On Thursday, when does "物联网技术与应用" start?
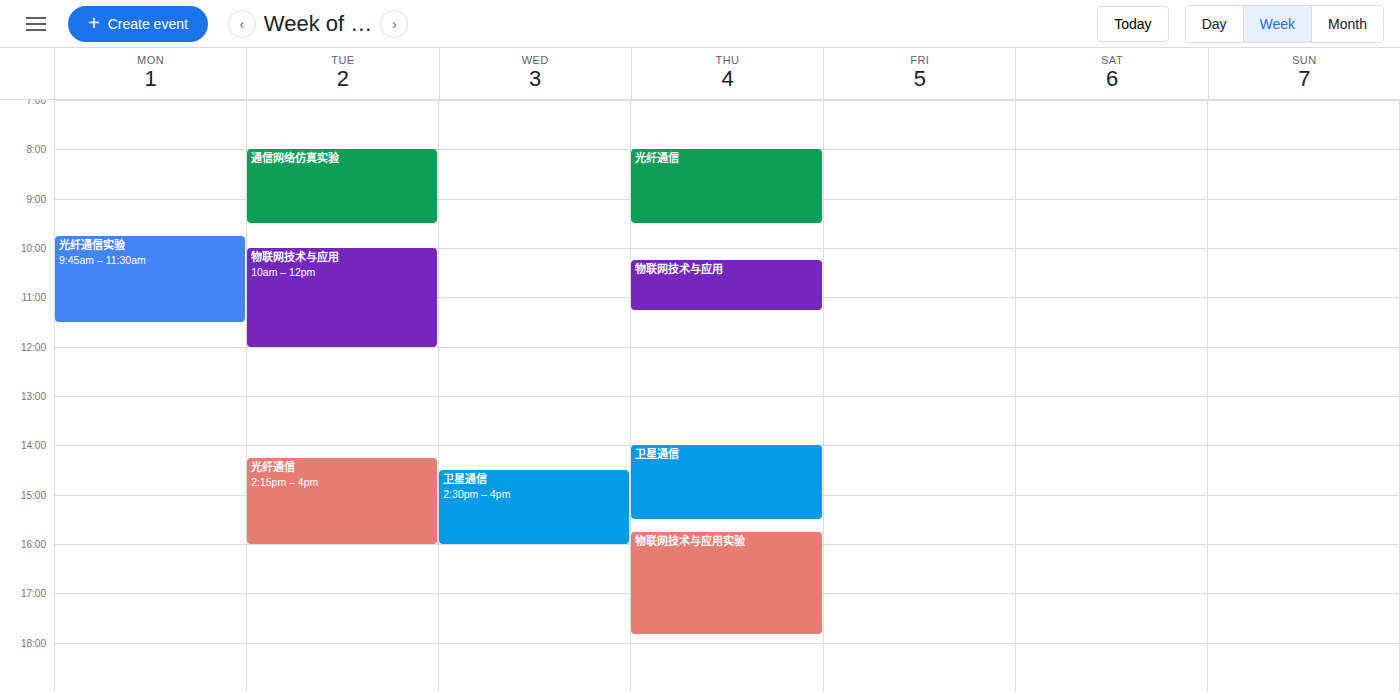
10:15 AM